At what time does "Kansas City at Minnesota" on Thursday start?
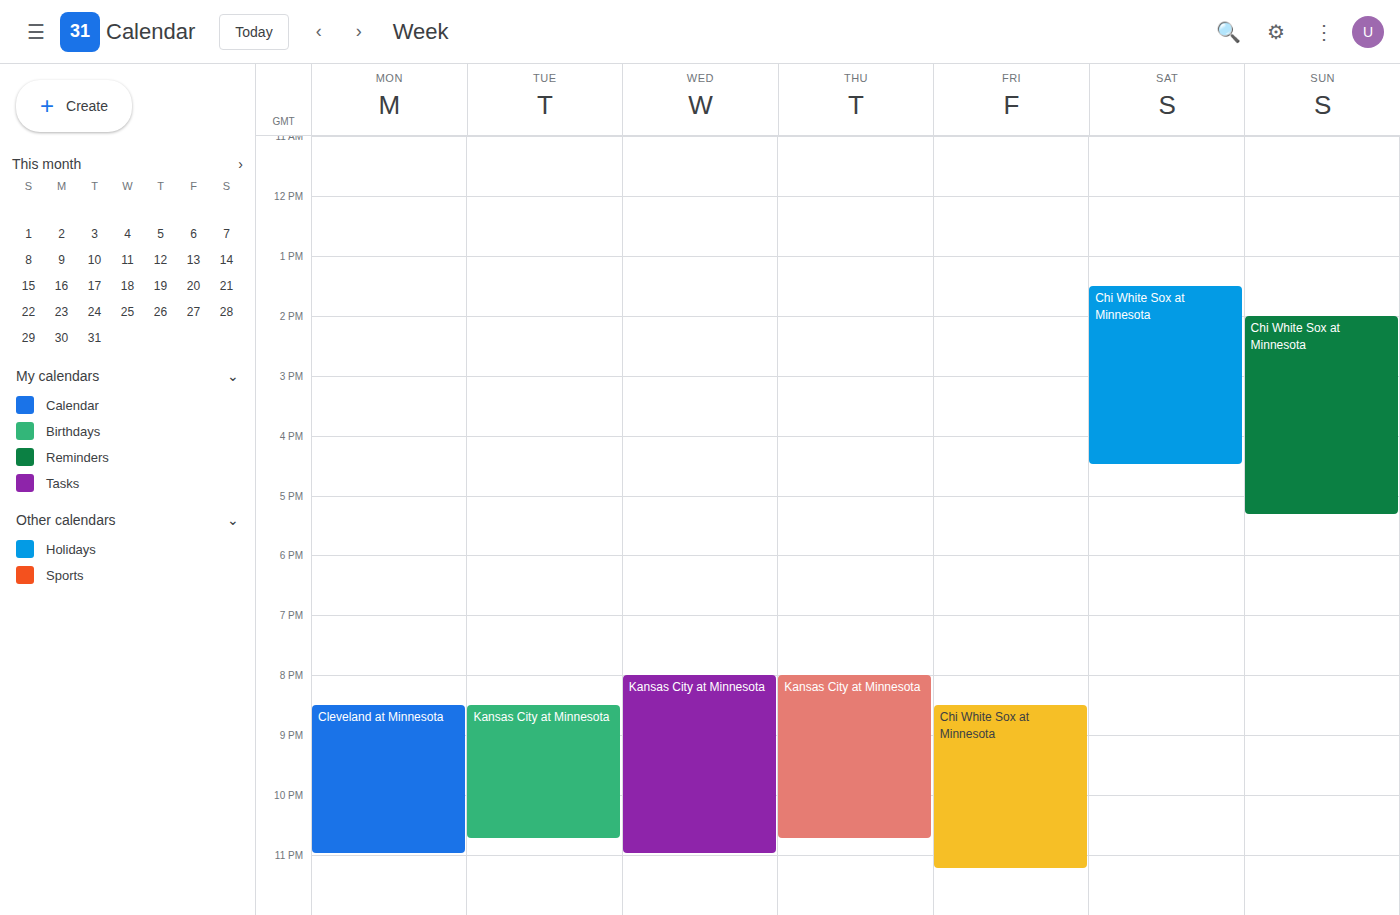
8:00 PM